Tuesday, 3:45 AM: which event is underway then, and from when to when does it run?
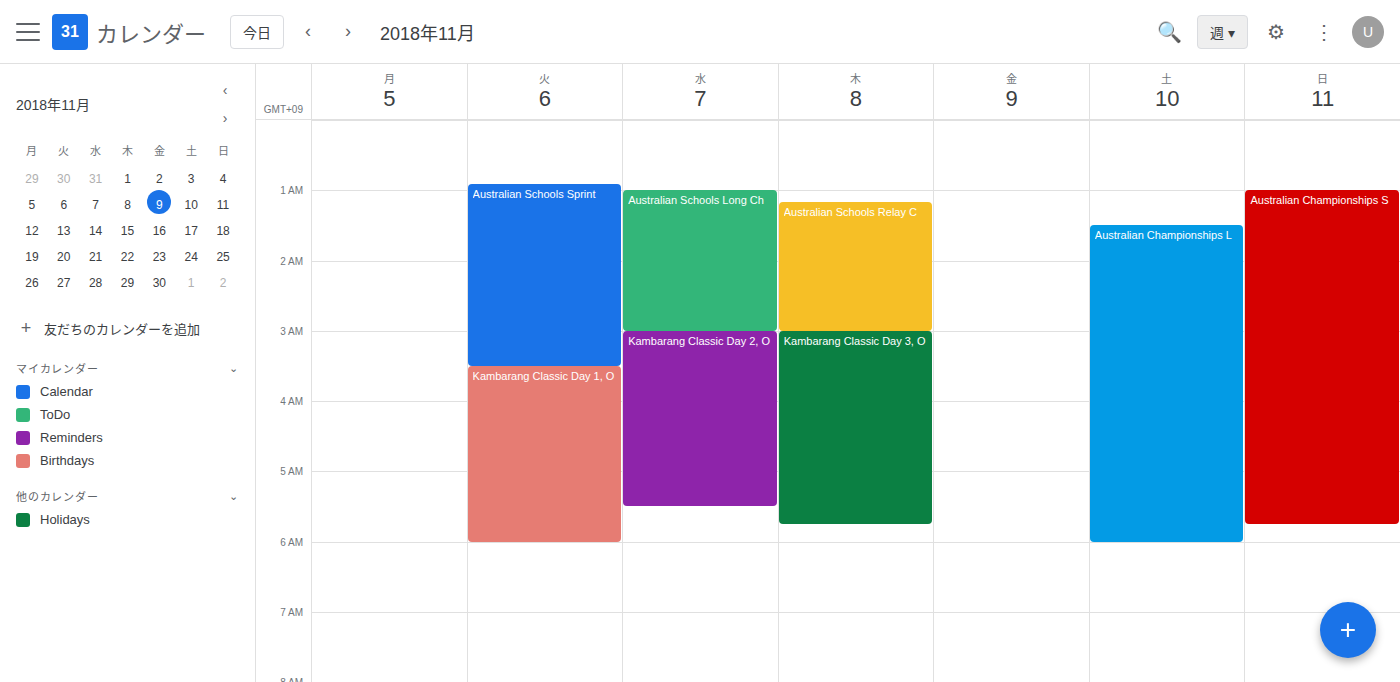
"Kambarang Classic Day 1, O", 3:30 AM to 6:00 AM